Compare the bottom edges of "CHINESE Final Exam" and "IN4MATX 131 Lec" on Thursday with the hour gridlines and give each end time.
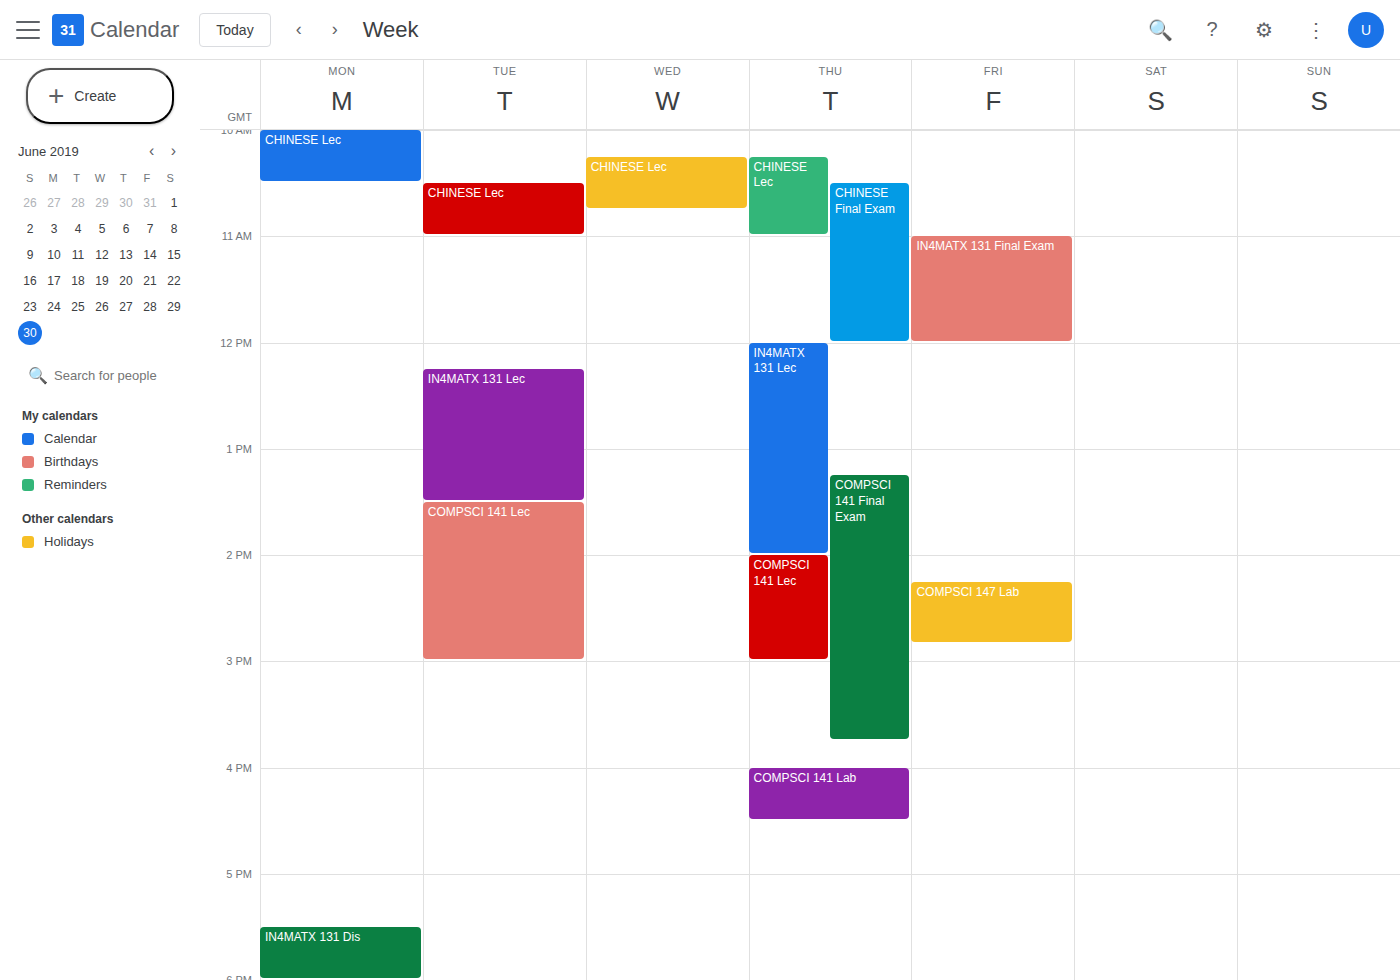
"CHINESE Final Exam": 12:00, exactly on the 12:00 line. "IN4MATX 131 Lec": 14:00, exactly on the 14:00 line.